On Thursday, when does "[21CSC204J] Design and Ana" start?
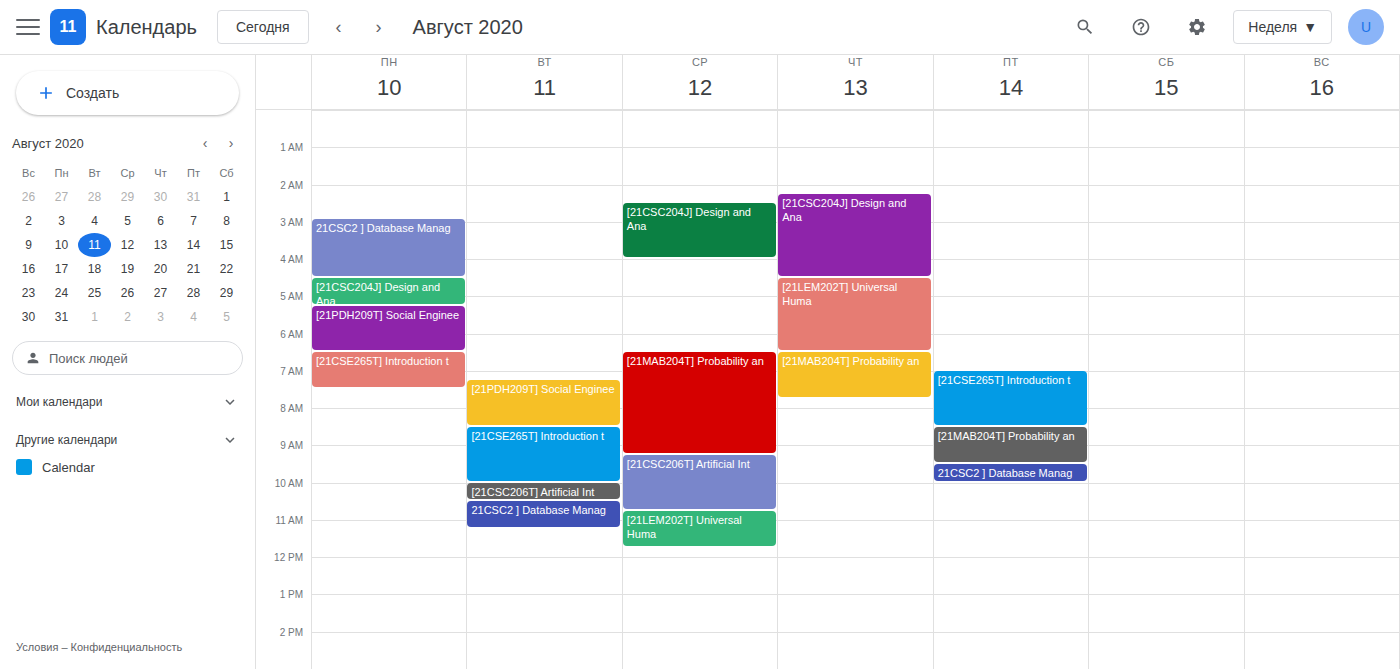
2:15 AM